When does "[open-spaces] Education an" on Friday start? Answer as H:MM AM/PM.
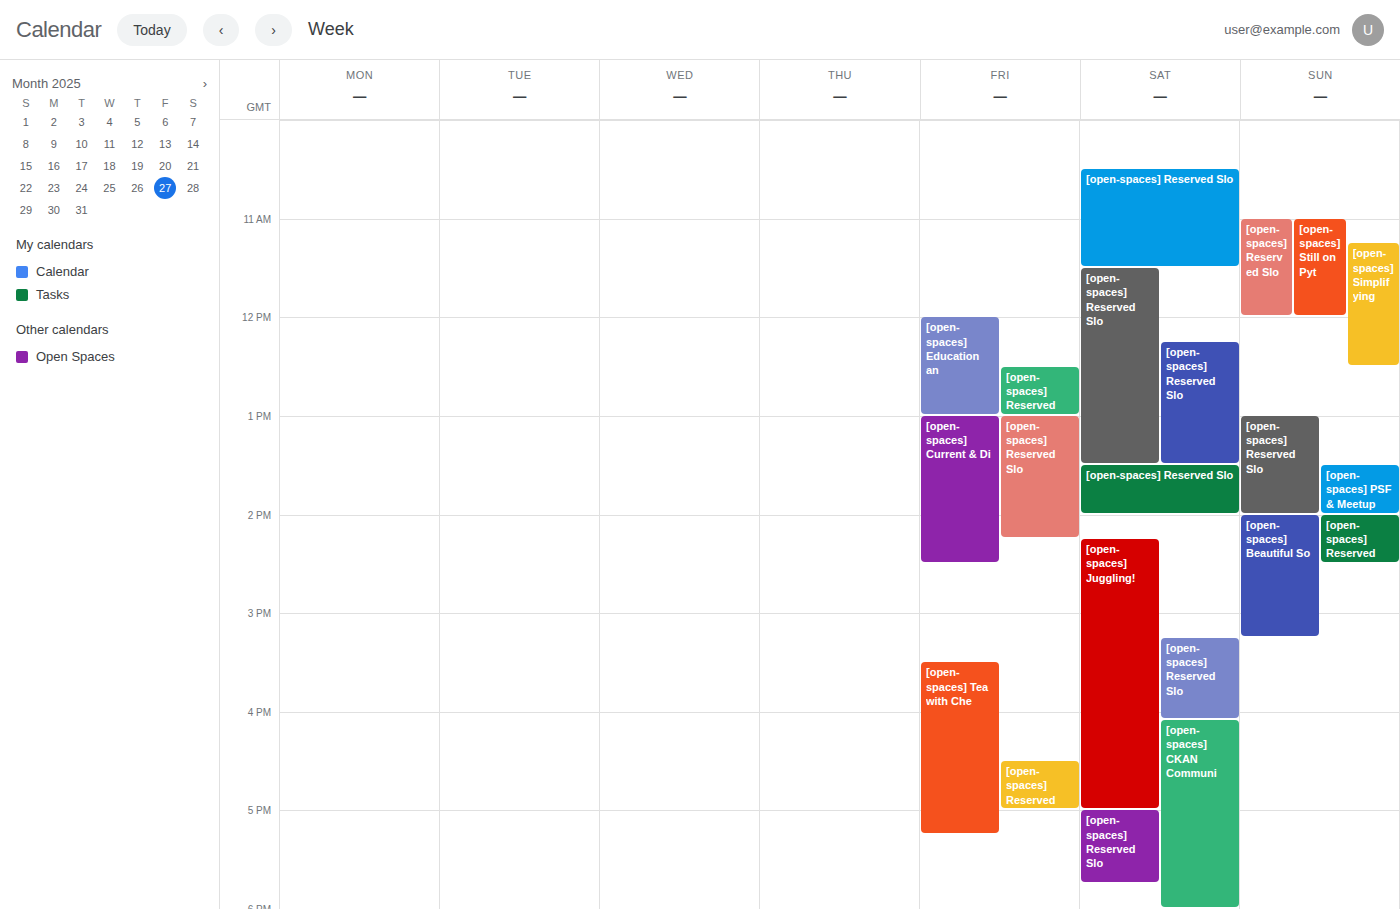
12:00 PM